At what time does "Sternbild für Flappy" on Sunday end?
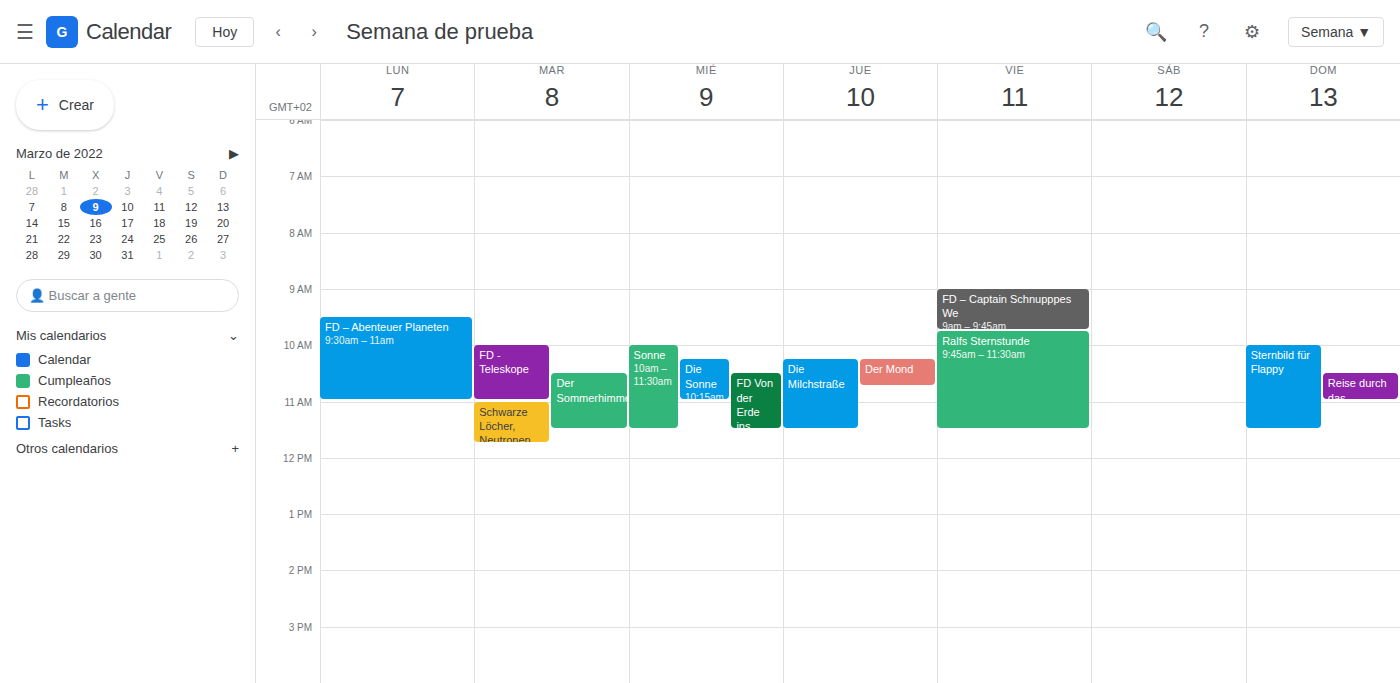
11:30 AM